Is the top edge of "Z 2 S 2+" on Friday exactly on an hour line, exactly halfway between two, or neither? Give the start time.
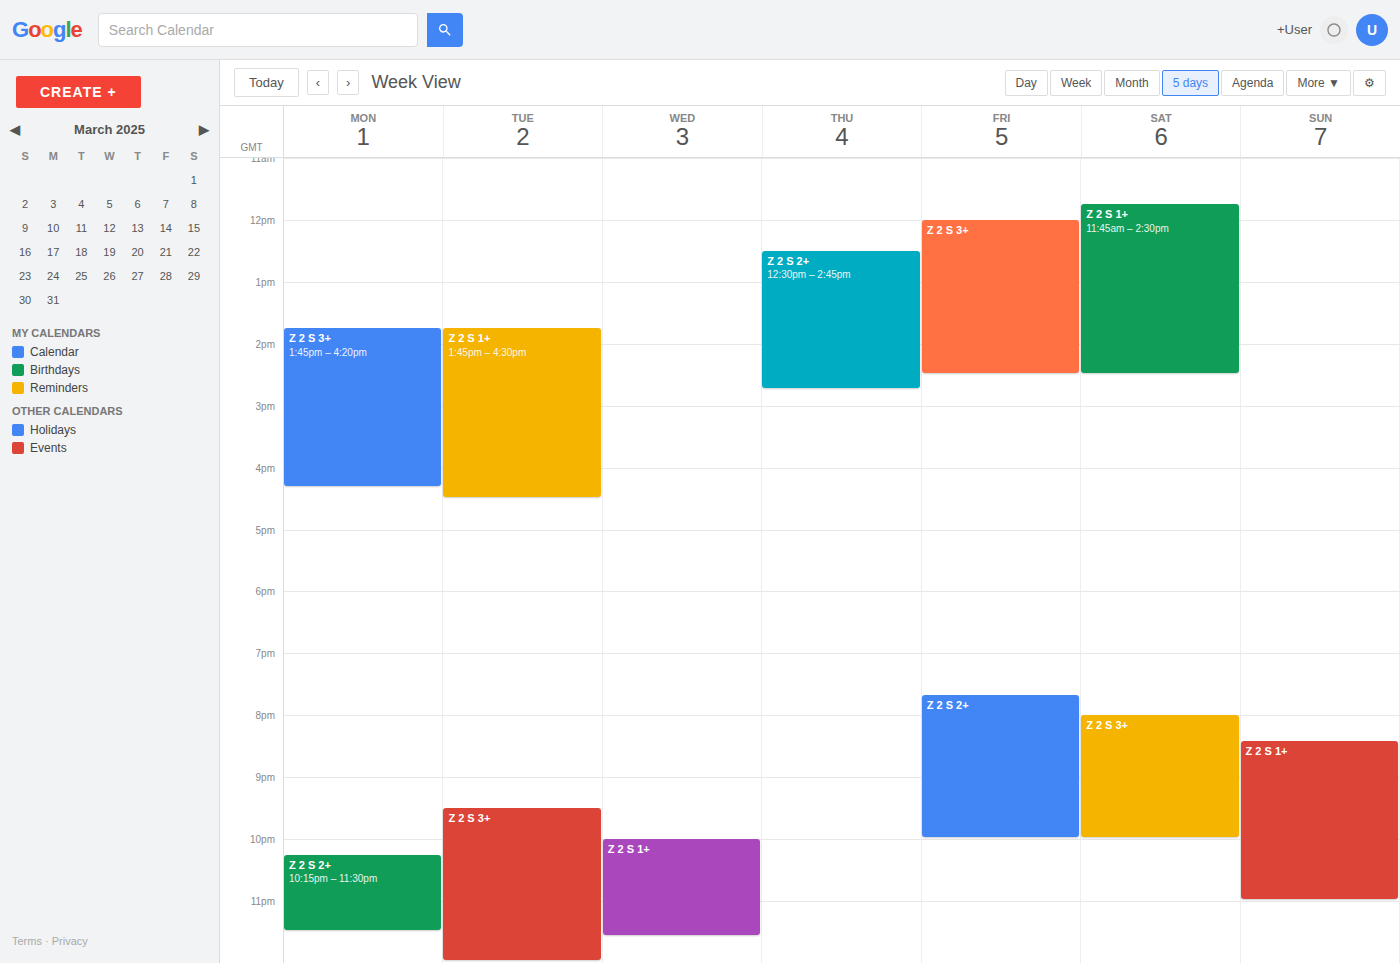
7:40 PM -- neither: 40 minutes below the 7 PM line and 20 minutes above the 8 PM line.